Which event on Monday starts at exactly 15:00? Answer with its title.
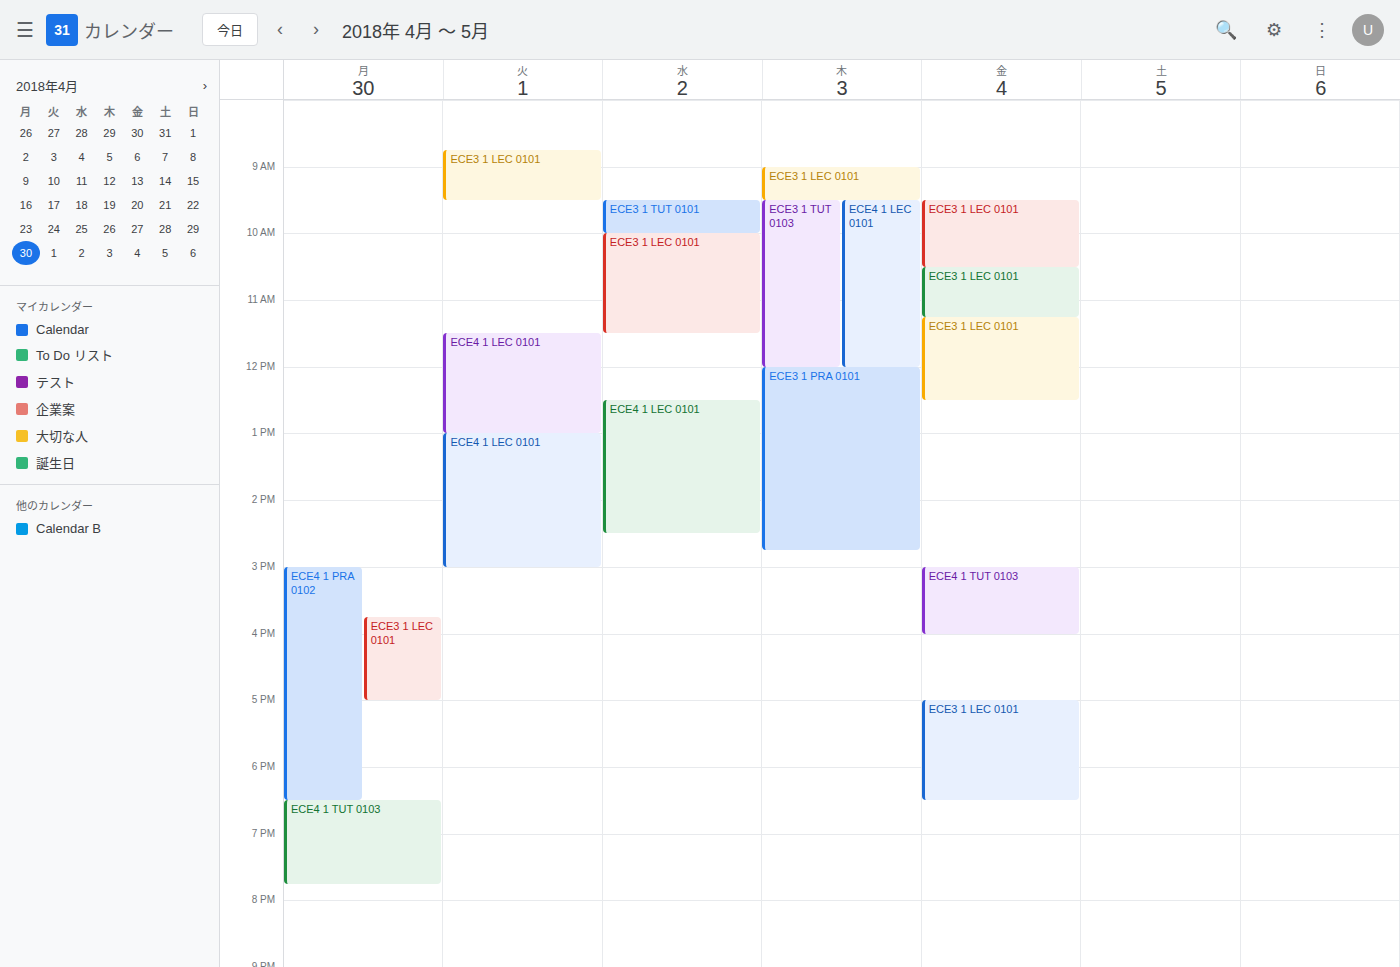
"ECE4 1 PRA 0102"